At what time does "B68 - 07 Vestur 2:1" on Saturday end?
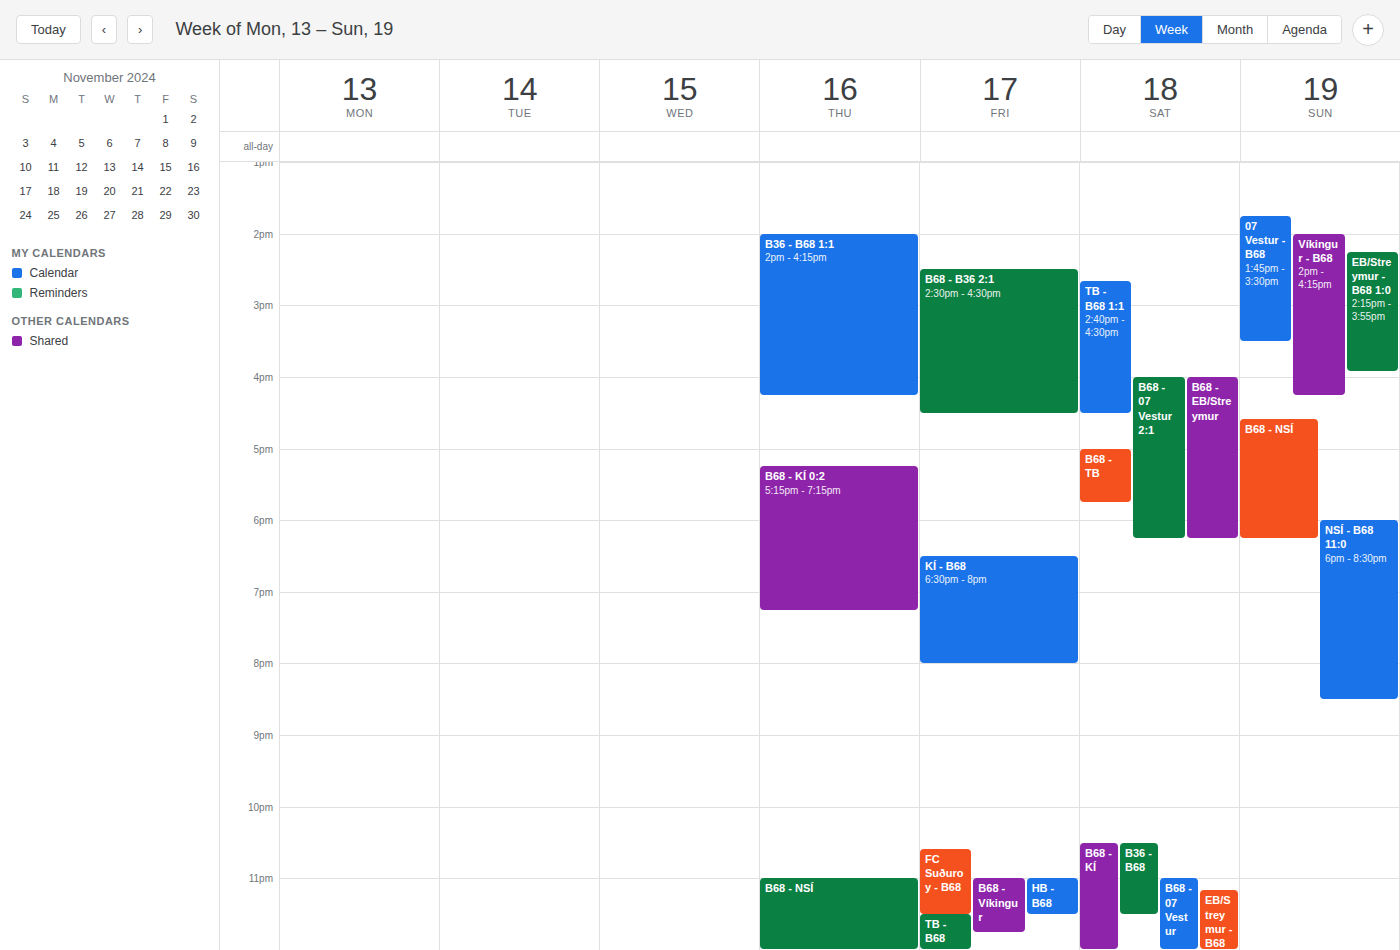
6:15 PM